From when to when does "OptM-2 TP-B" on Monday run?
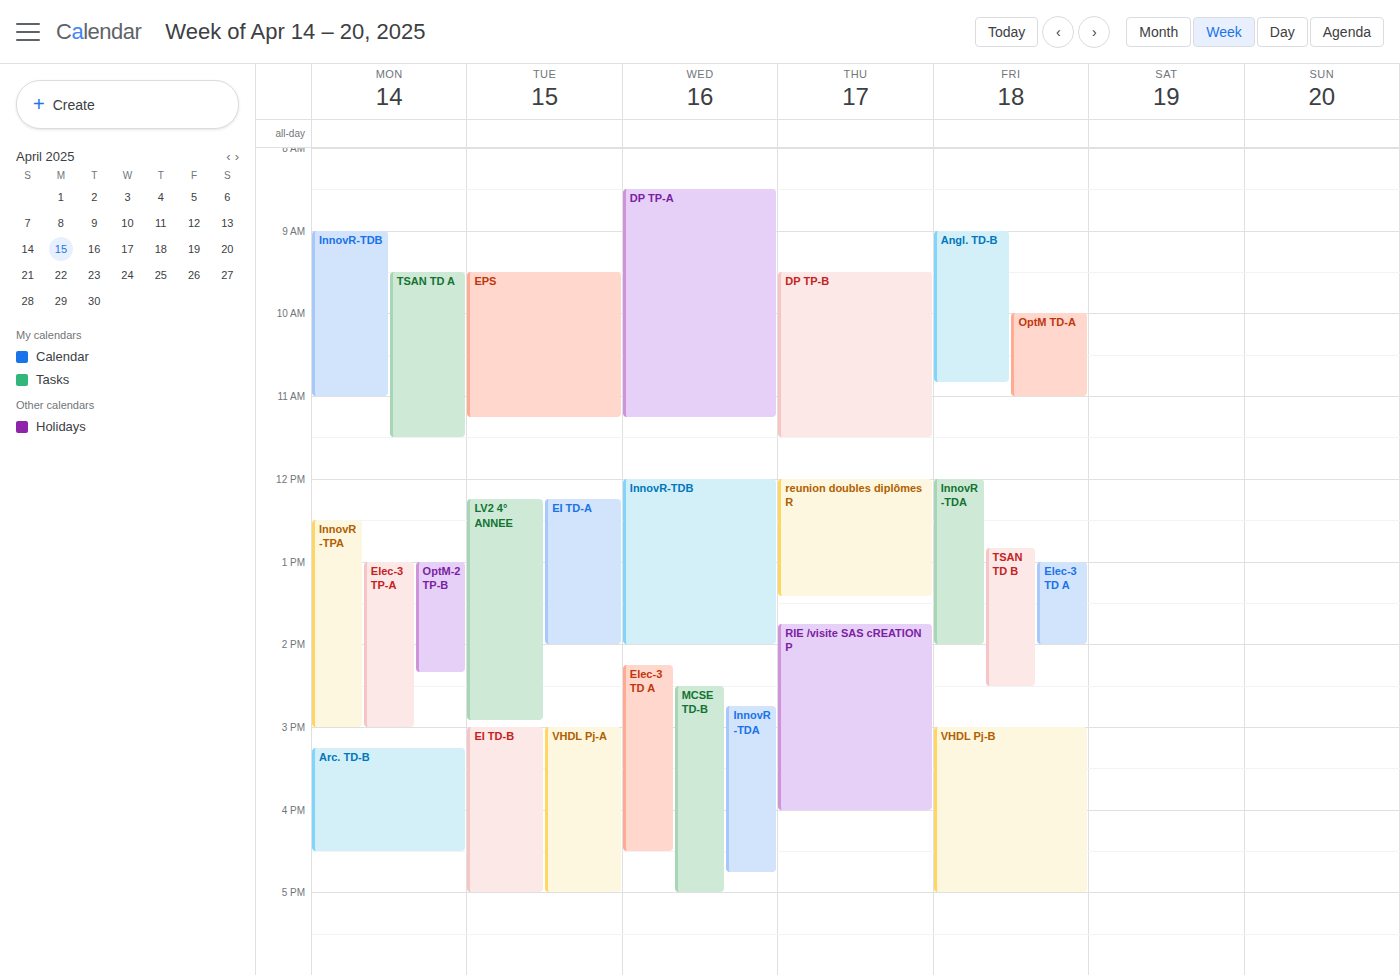
1:00 PM to 2:20 PM